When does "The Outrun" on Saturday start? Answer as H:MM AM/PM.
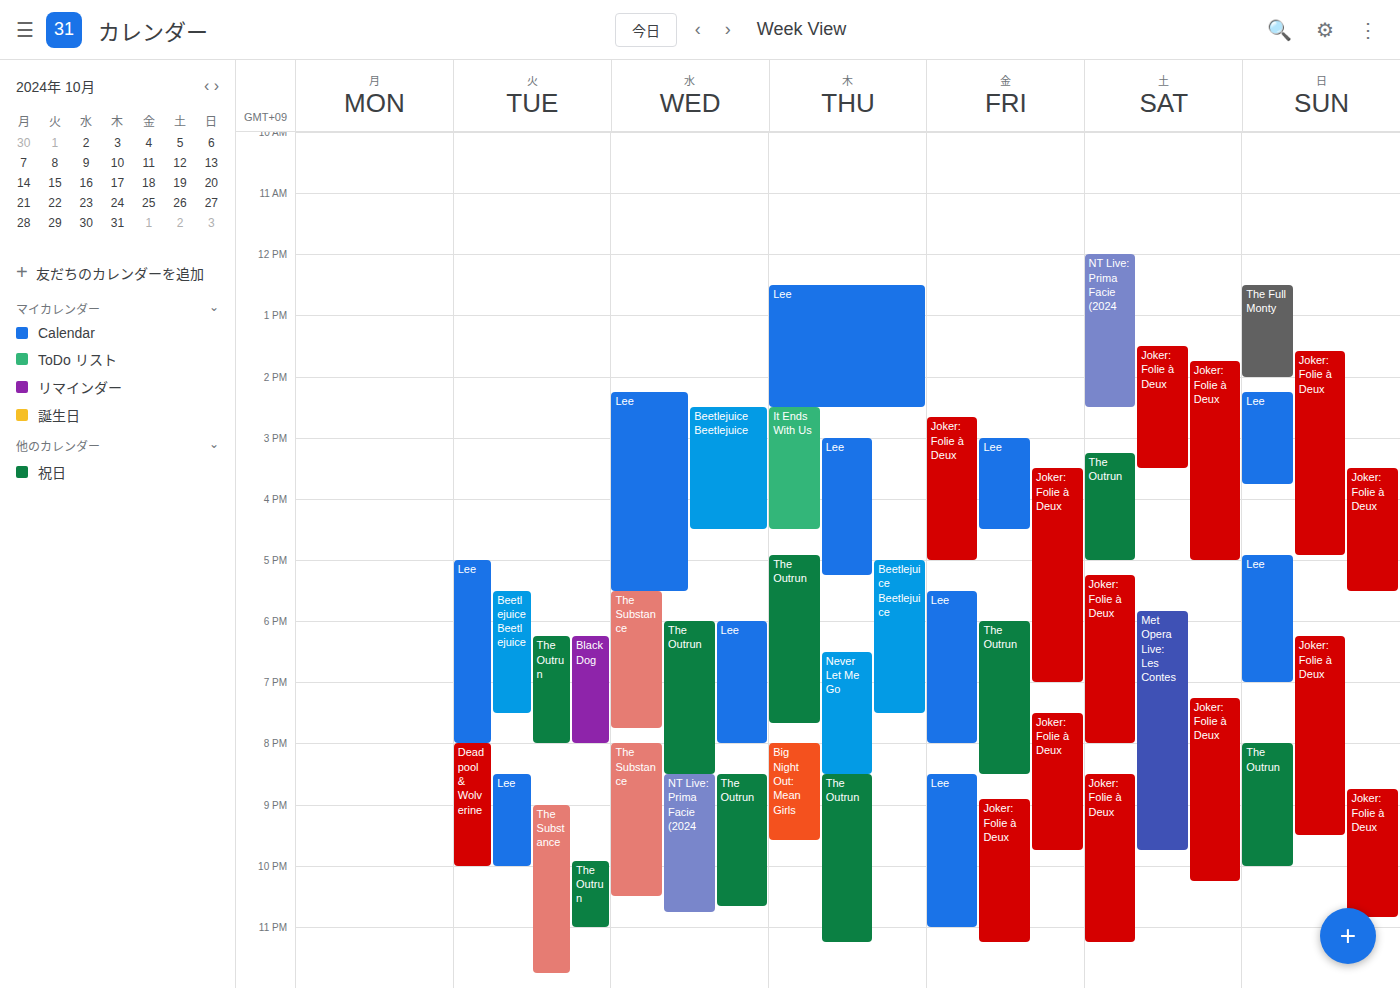
3:15 PM